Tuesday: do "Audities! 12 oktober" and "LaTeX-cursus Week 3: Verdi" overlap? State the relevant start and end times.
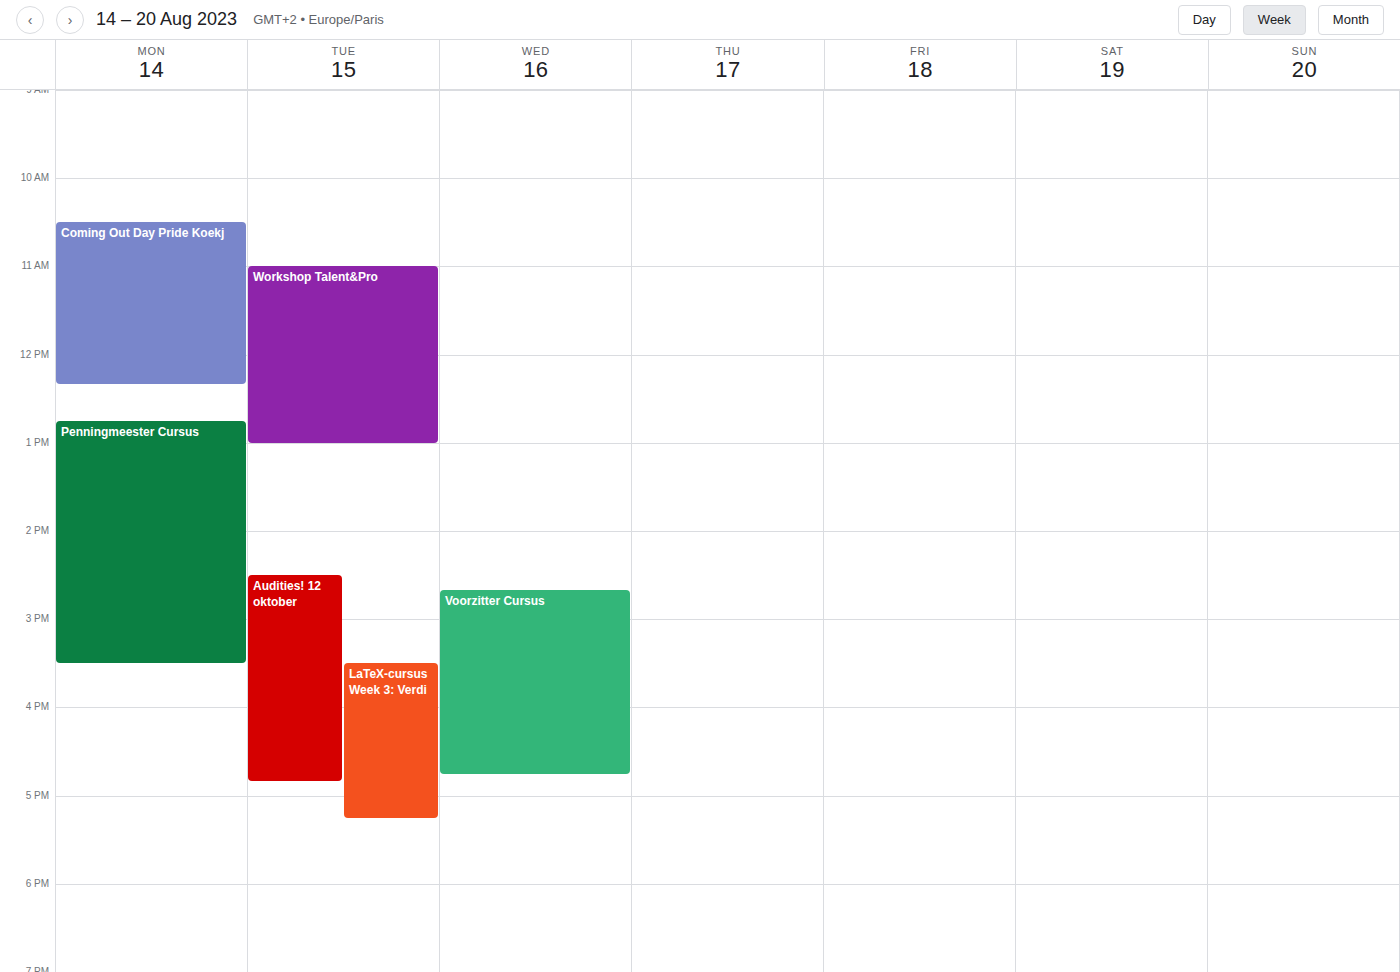
"LaTeX-cursus Week 3: Verdi" starts at 3:30 PM, before "Audities! 12 oktober" ends at 4:50 PM -- they overlap.